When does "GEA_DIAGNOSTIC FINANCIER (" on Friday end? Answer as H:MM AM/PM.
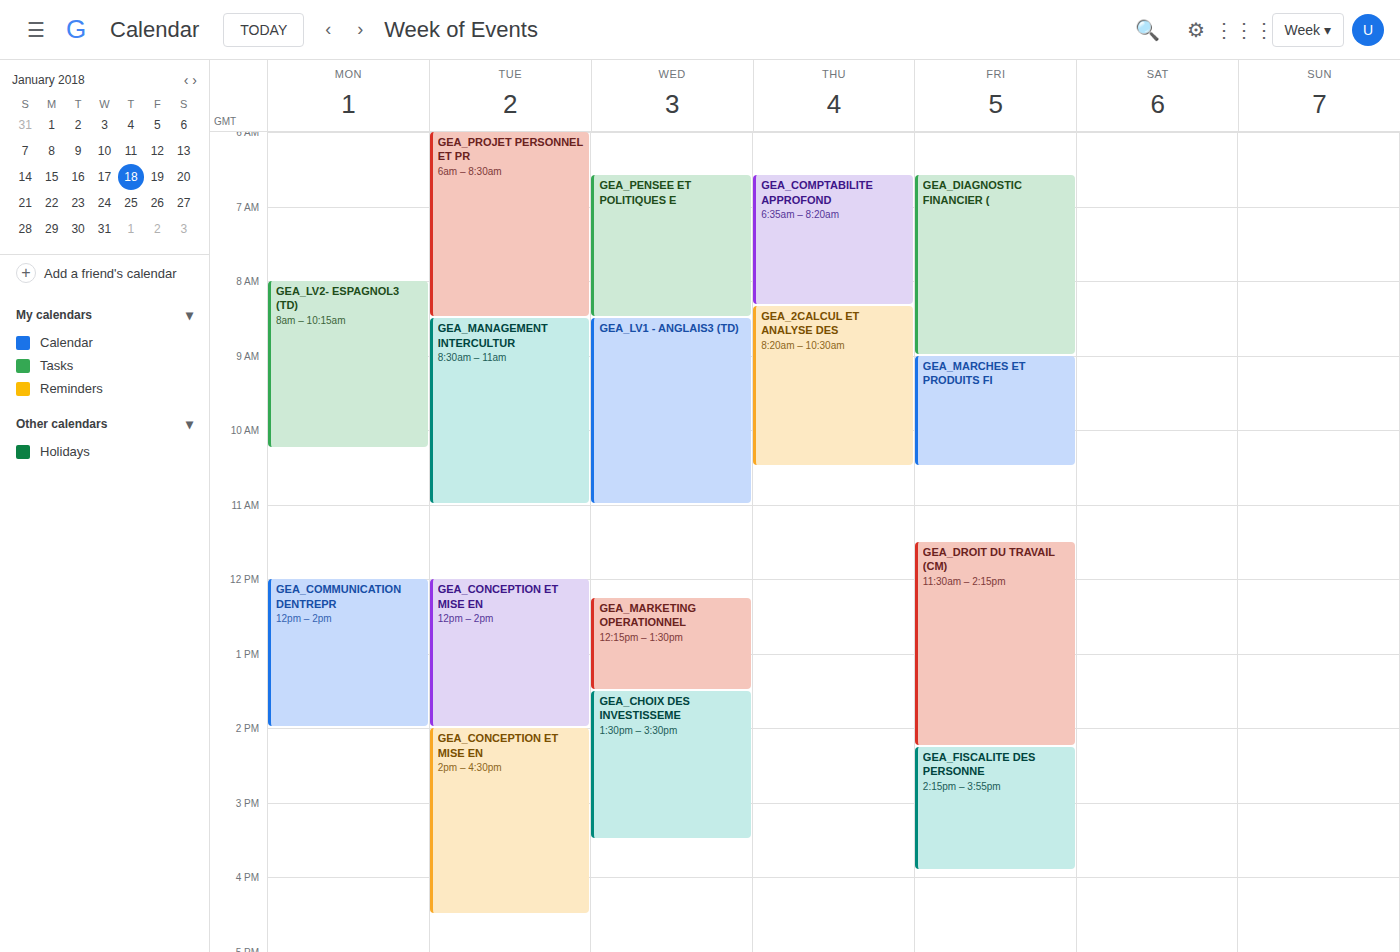
9:00 AM